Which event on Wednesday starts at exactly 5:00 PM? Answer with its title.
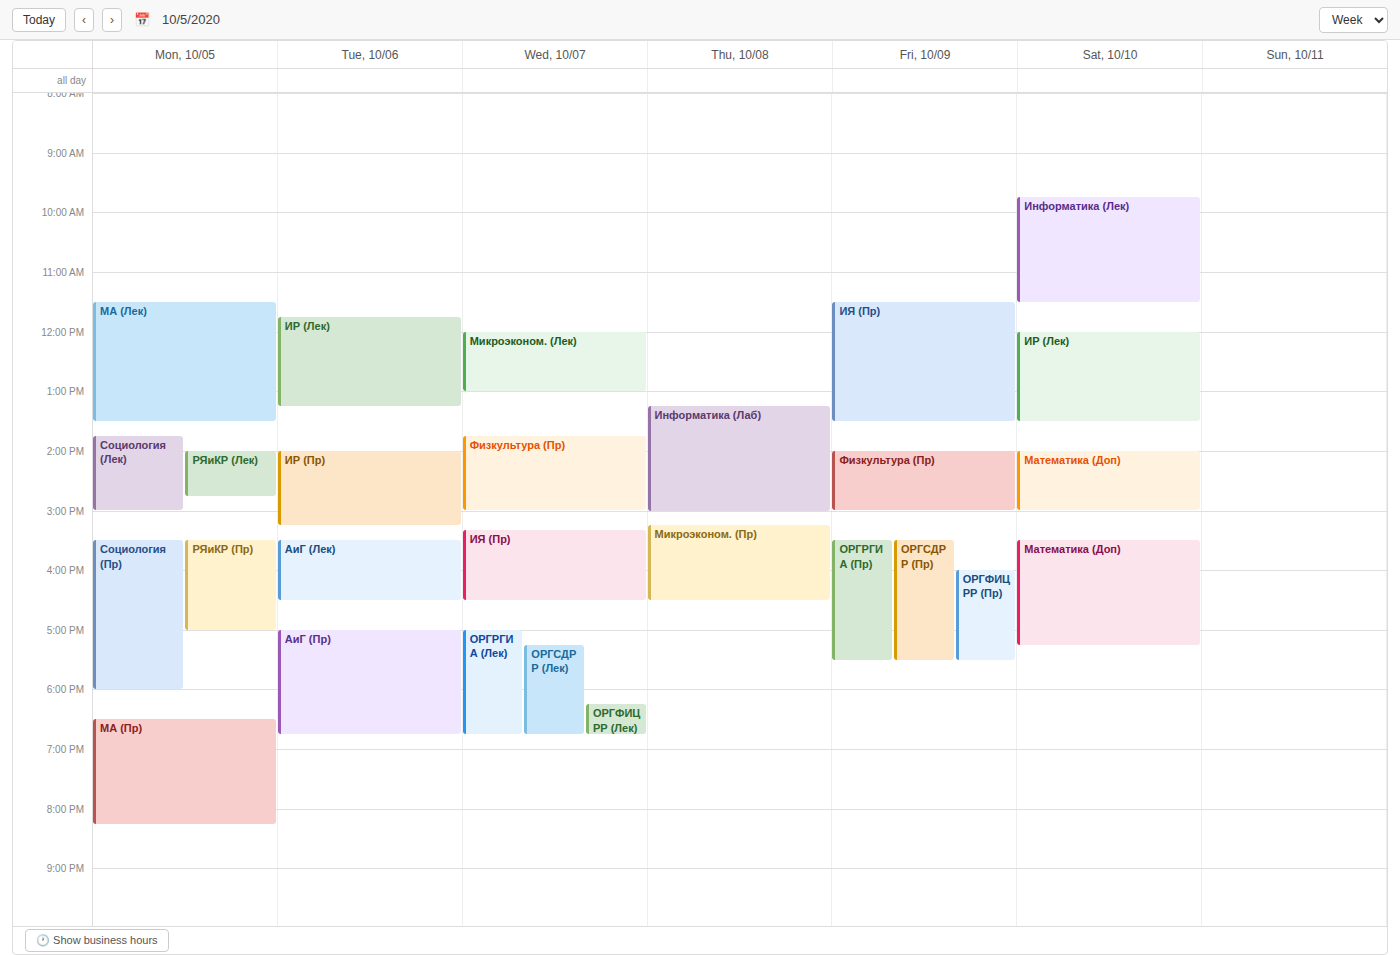
"ОРГРГИА (Лек)"